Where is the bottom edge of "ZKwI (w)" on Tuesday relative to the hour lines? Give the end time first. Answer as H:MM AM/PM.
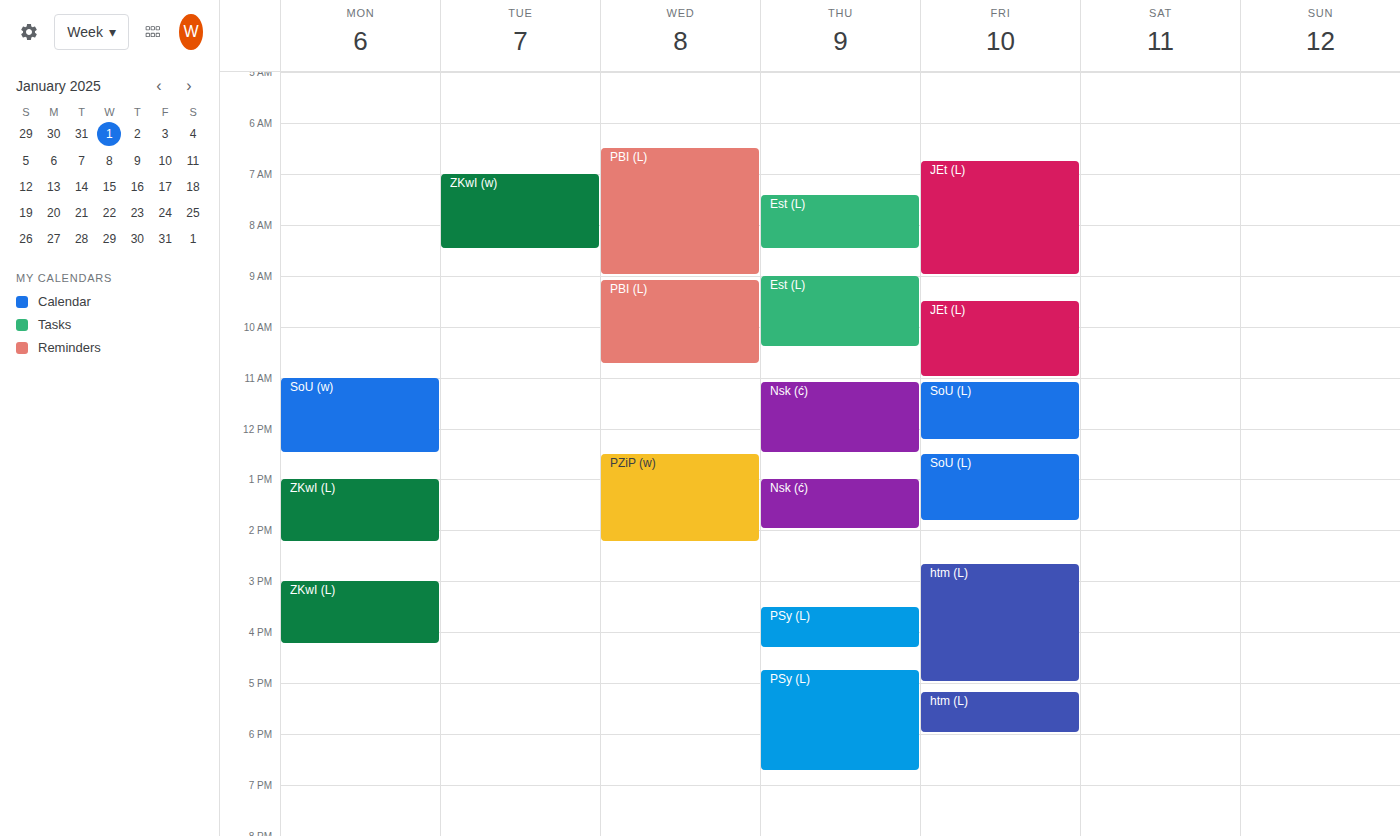
8:30 AM -- halfway between the 8 AM and 9 AM lines.